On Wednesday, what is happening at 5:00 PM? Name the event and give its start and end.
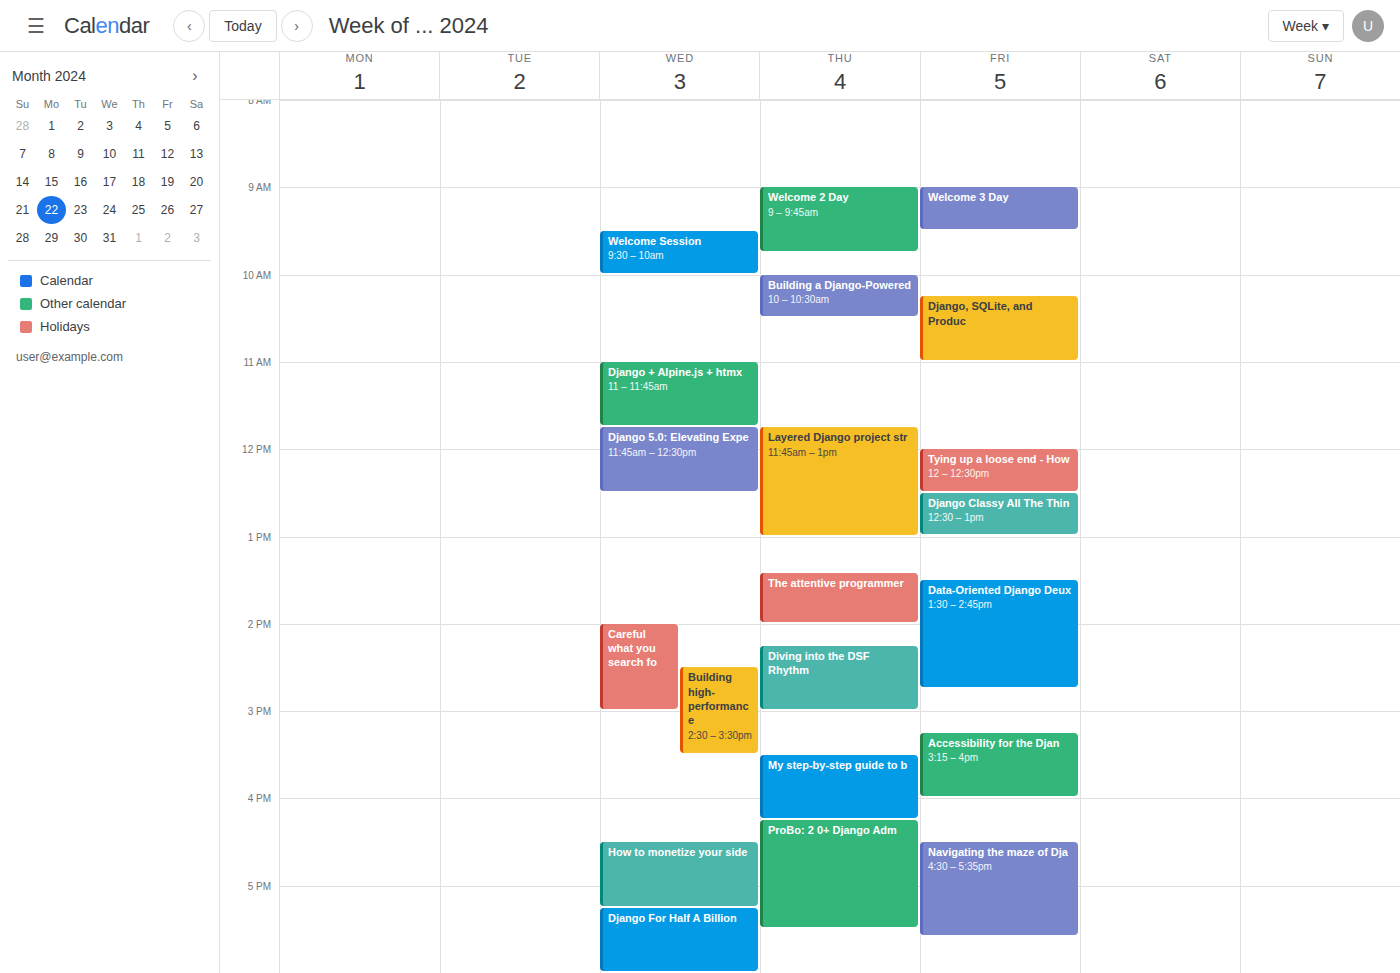
"How to monetize your side", 4:30 PM to 5:15 PM